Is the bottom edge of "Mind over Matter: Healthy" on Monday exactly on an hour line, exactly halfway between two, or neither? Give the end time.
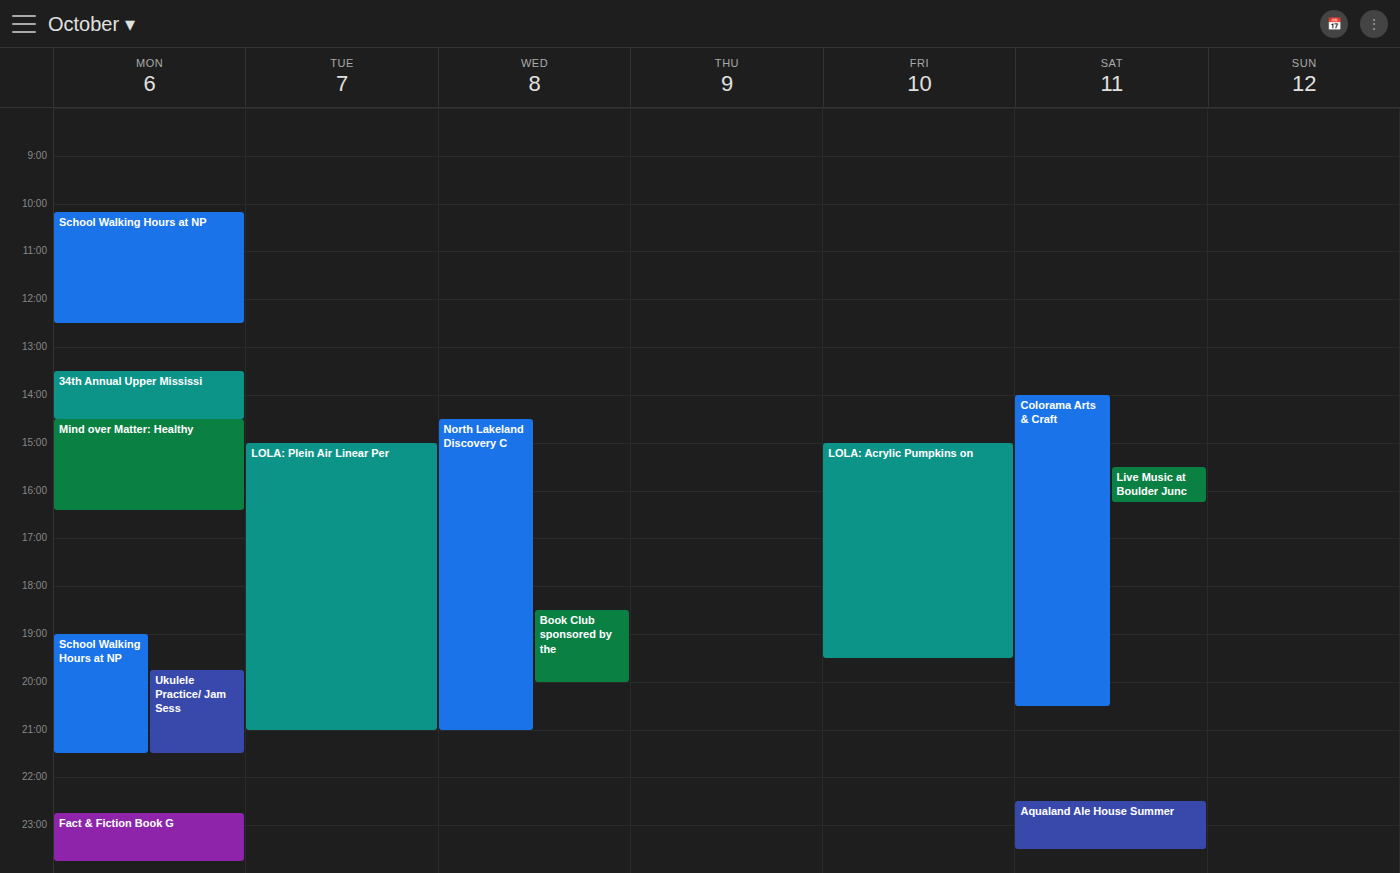
4:25 PM -- neither: 25 minutes below the 4 PM line and 35 minutes above the 5 PM line.